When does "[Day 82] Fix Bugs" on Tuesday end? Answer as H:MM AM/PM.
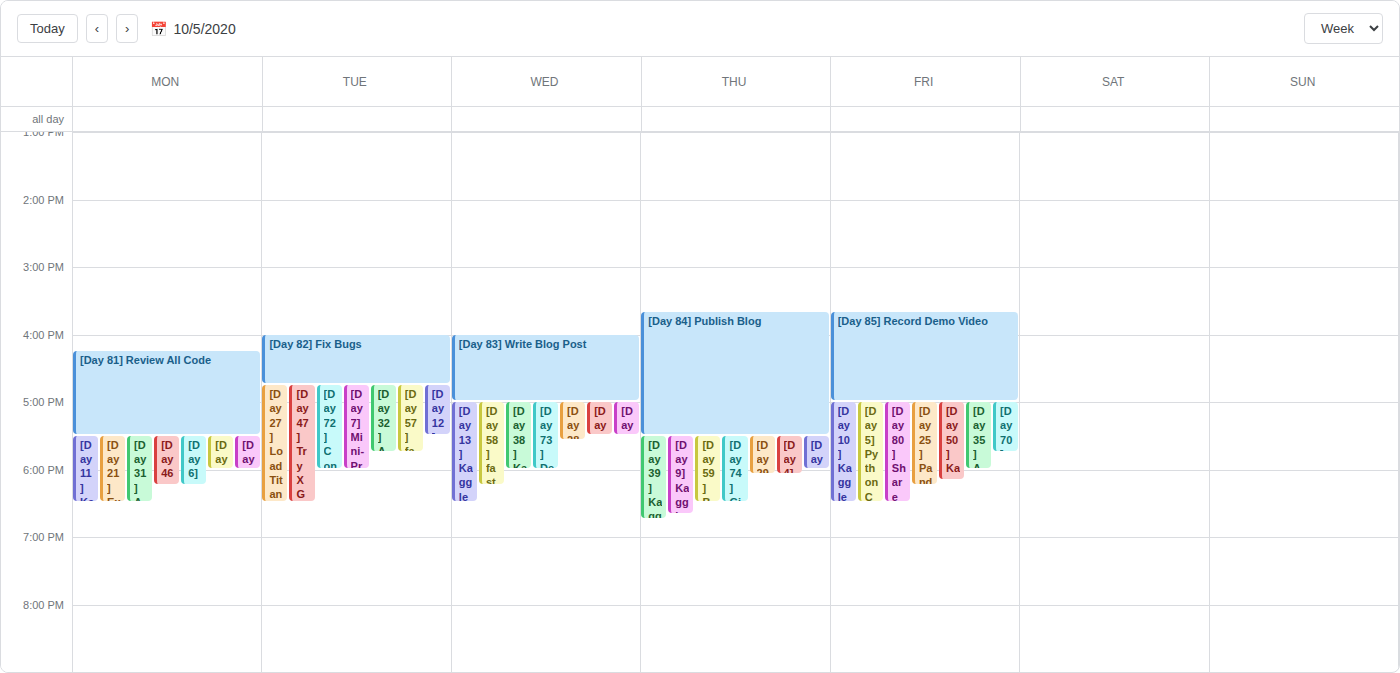
4:45 PM